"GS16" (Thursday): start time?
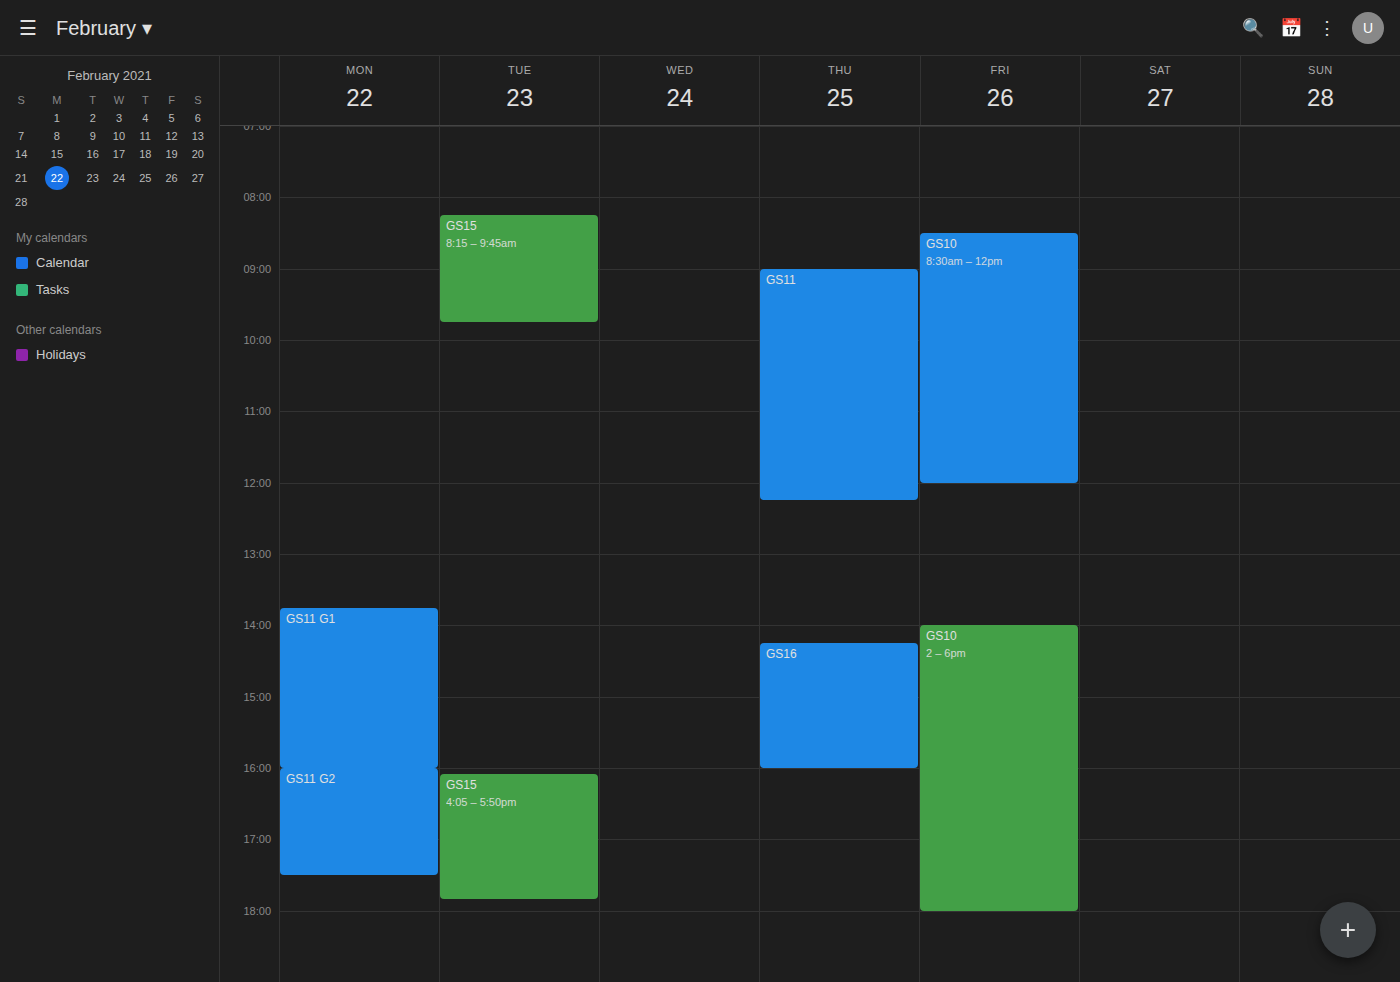
2:15 PM